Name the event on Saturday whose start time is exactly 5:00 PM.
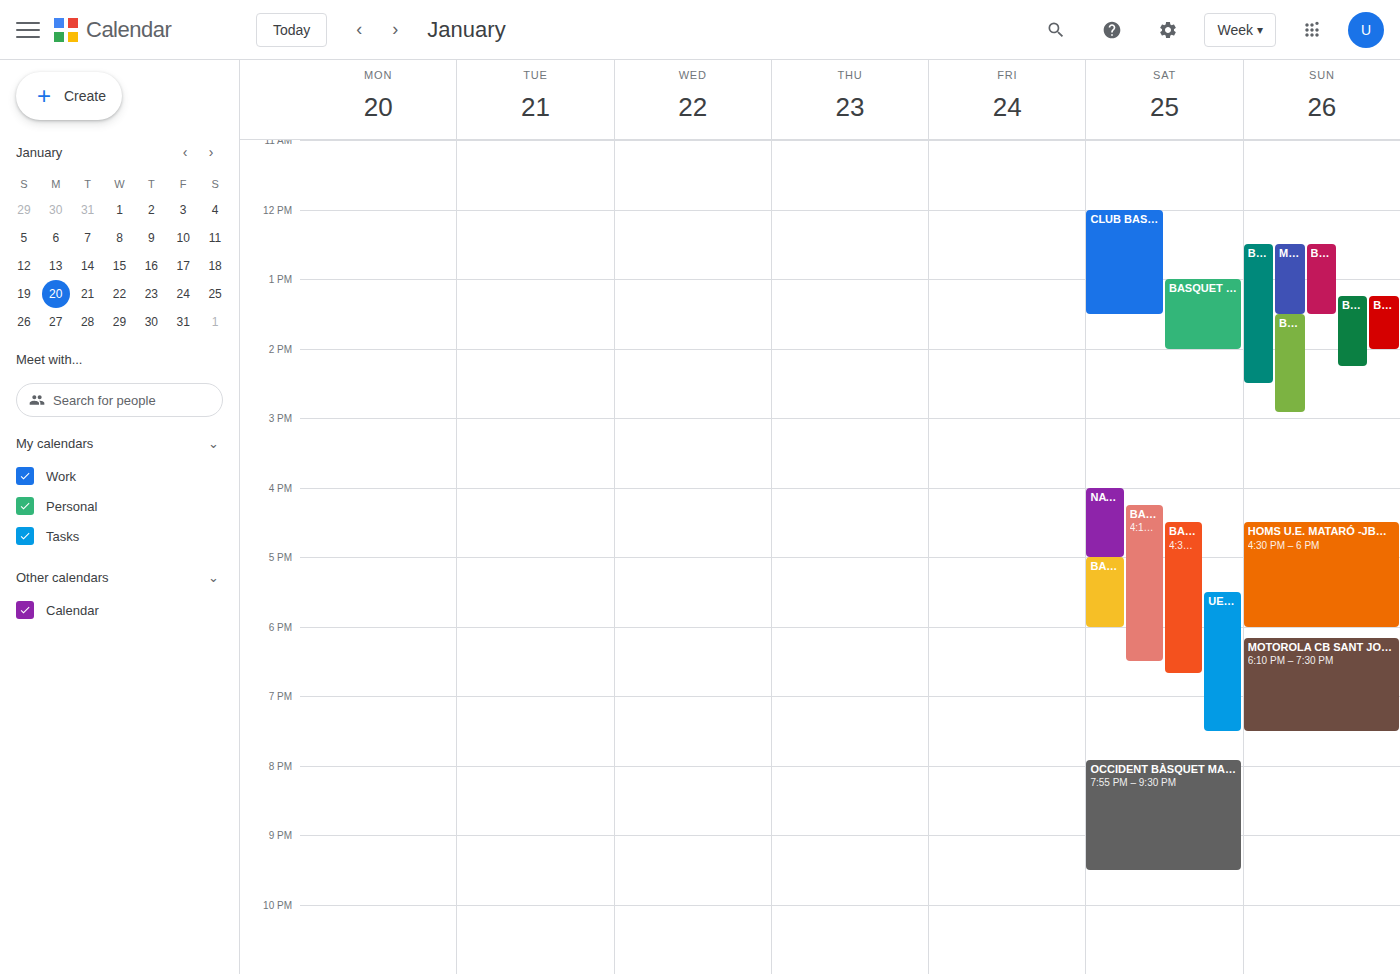
"BASKET ALMEDA vs HOMS U.E."